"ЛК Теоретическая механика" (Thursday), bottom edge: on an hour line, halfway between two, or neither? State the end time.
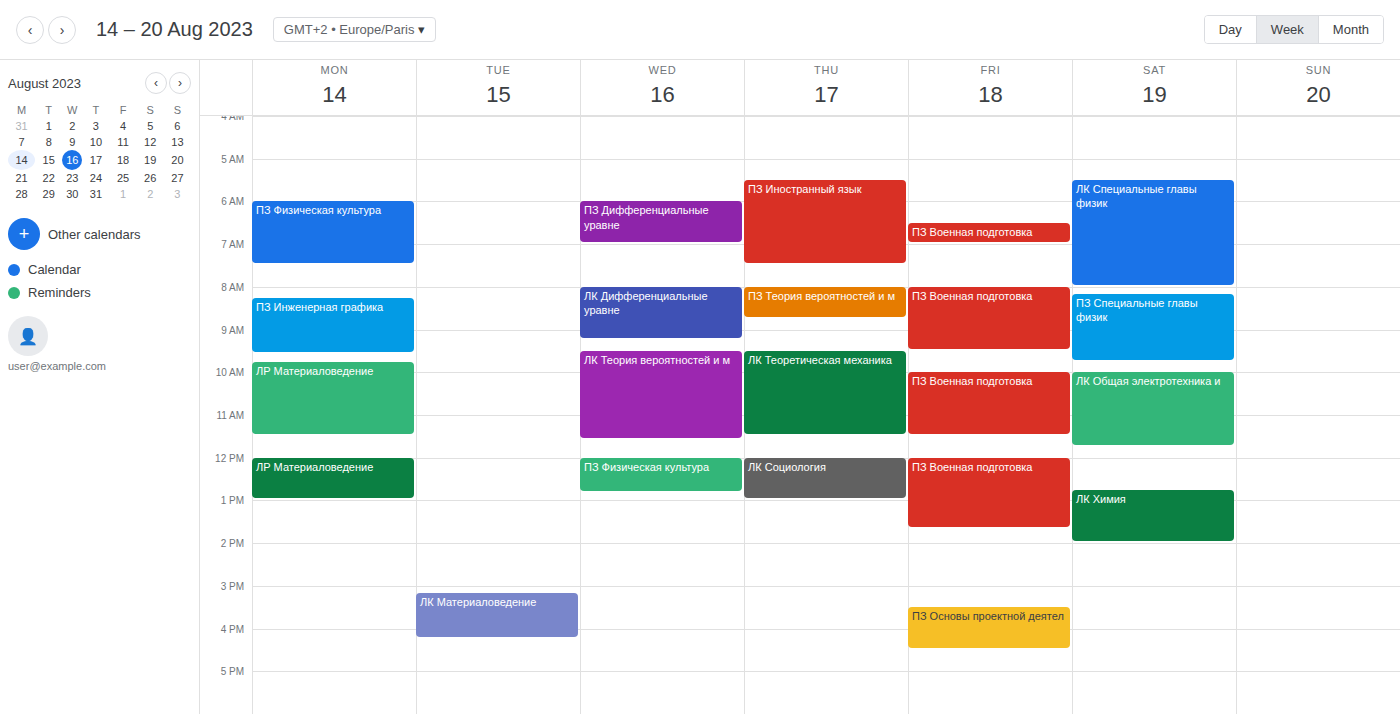
11:30 -- halfway between the 11:00 and 12:00 lines.